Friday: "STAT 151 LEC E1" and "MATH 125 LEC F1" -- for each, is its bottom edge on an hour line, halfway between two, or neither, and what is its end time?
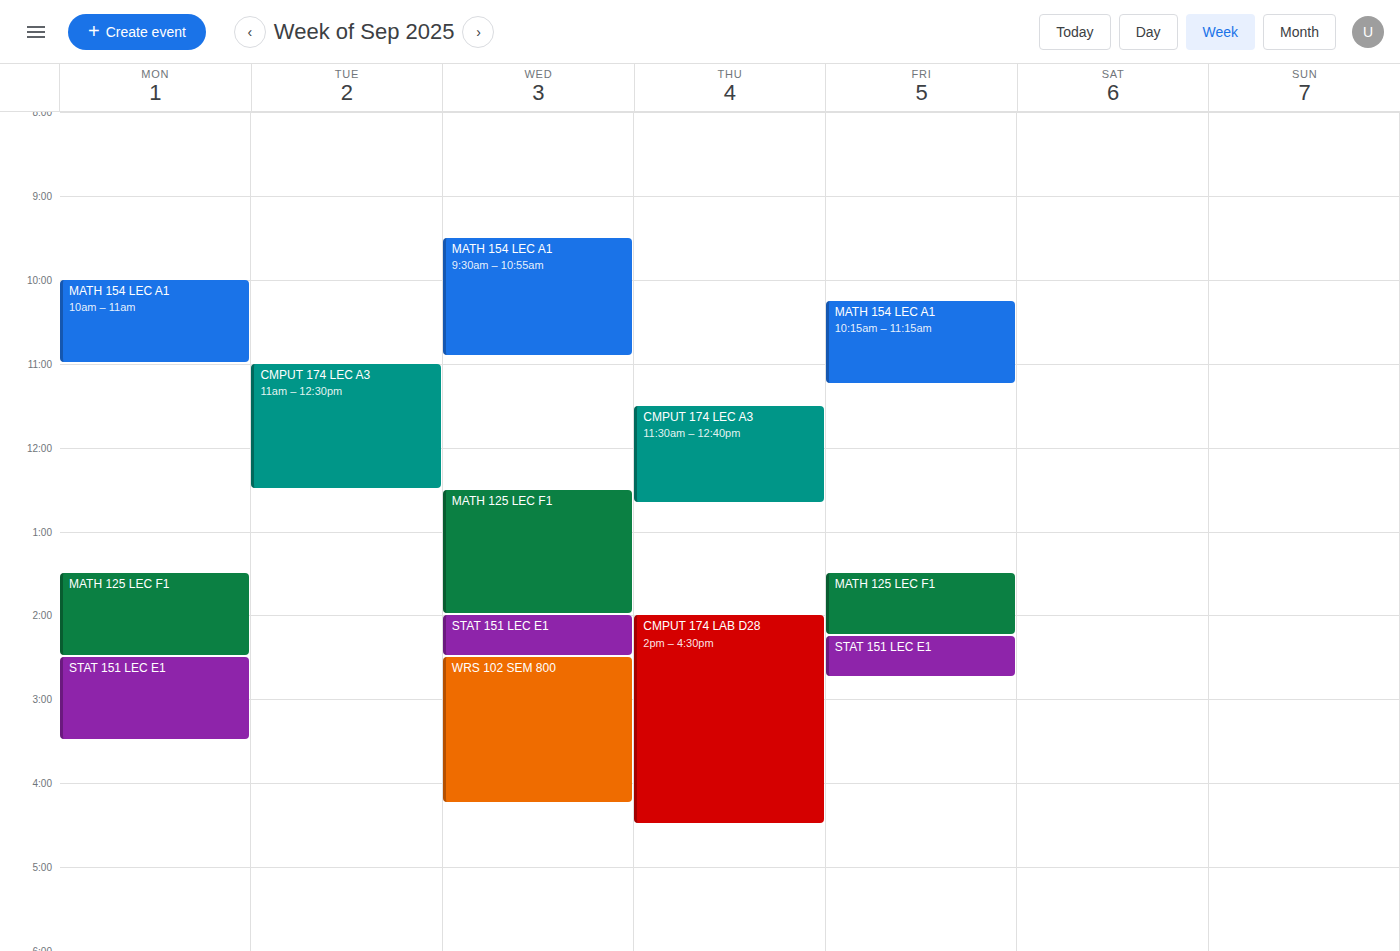
"STAT 151 LEC E1": 14:45, neither: three quarters of the way from the 14:00 line to the 15:00 line. "MATH 125 LEC F1": 14:15, neither: a quarter of the way from the 14:00 line to the 15:00 line.